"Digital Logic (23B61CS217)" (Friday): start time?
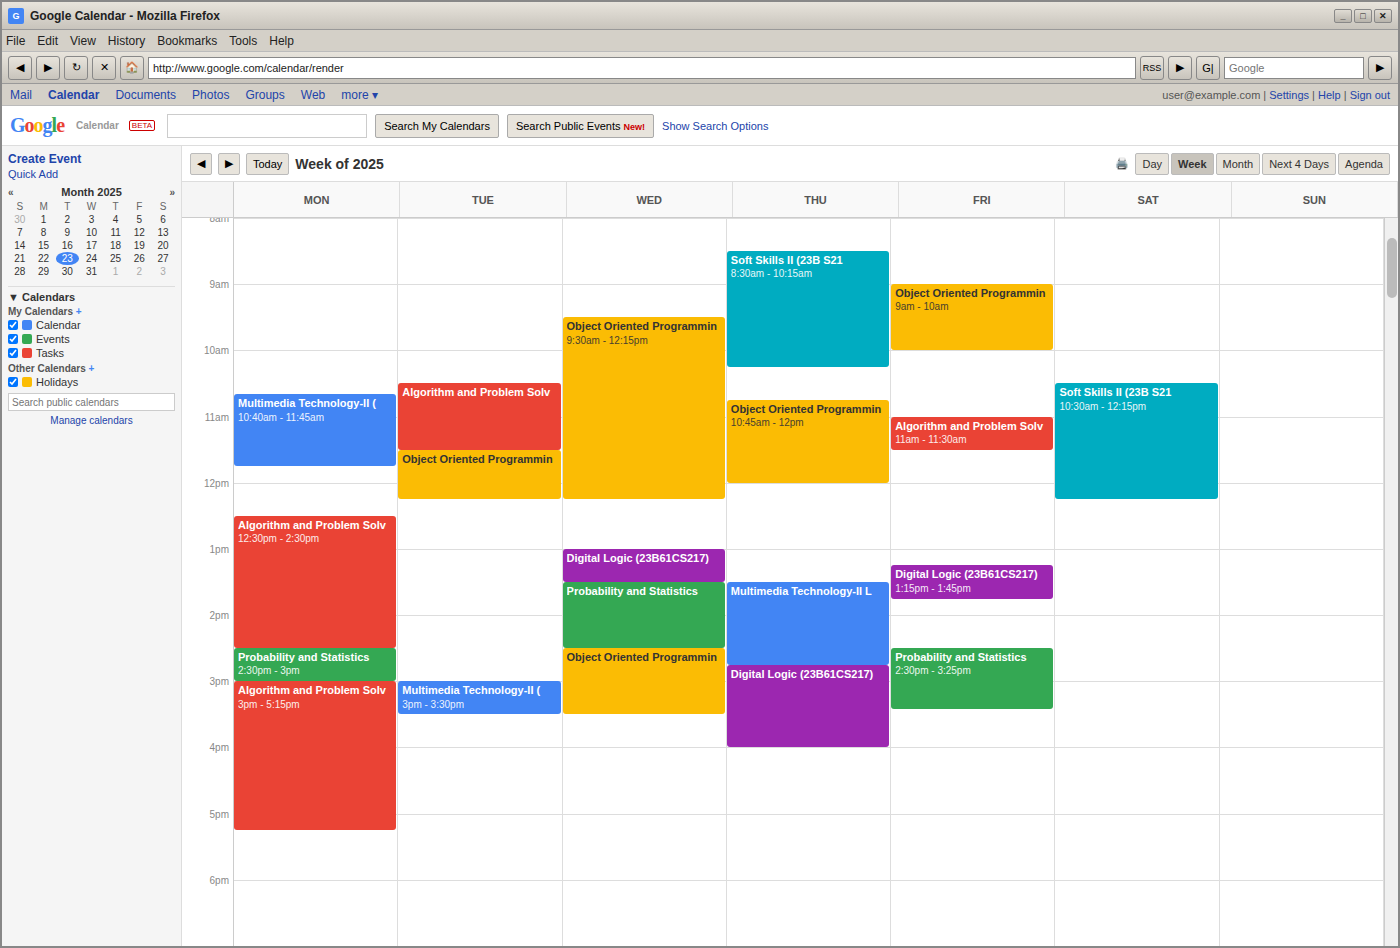
1:15 PM